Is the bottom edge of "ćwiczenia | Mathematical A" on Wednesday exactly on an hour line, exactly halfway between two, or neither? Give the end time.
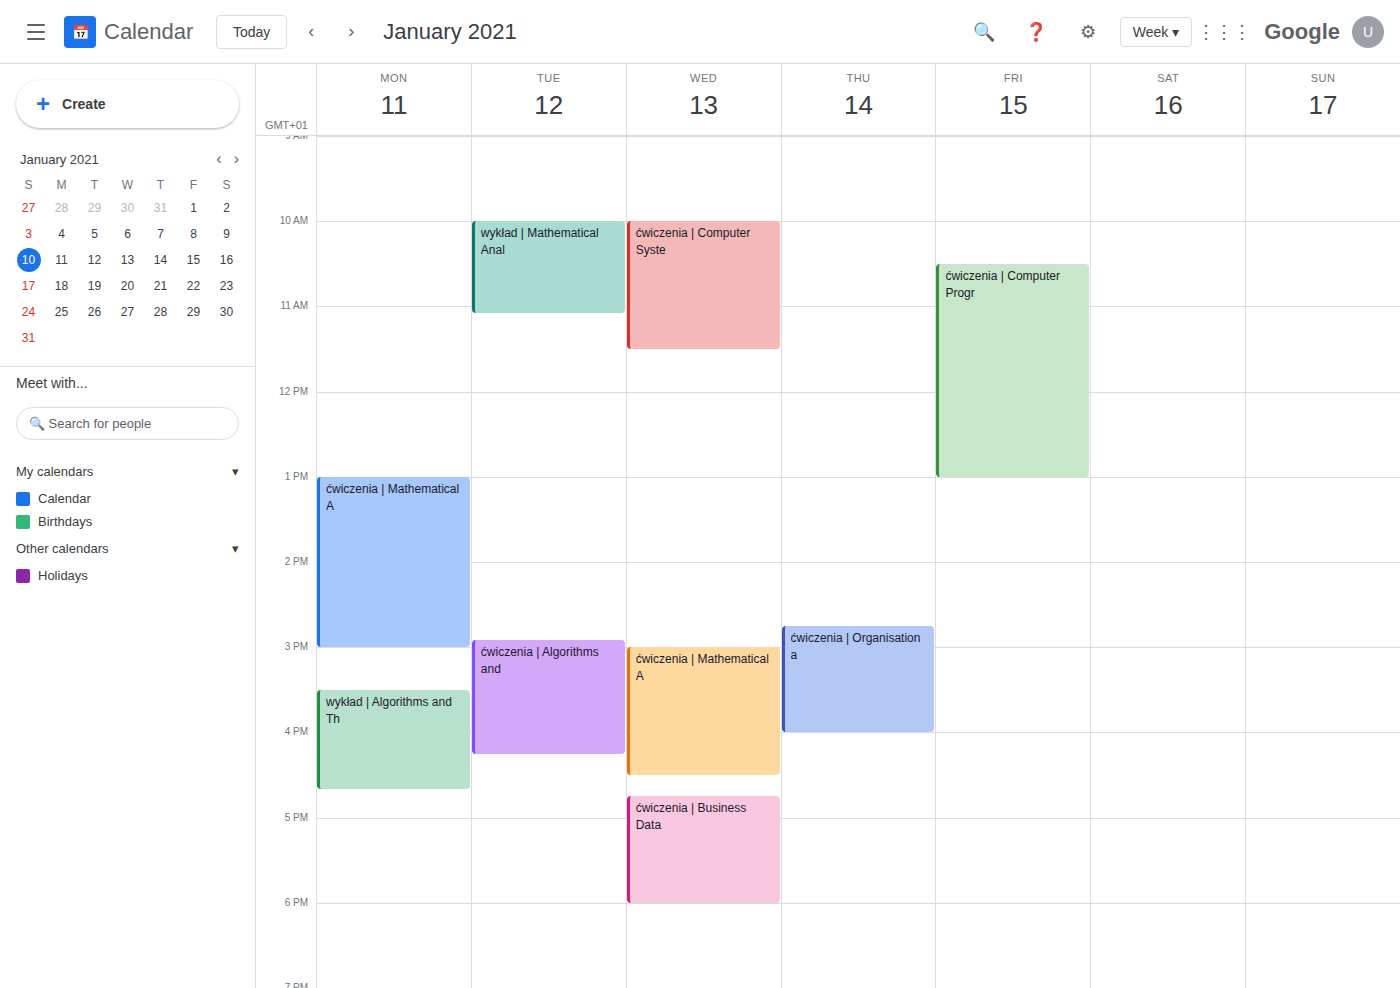
4:30 PM -- halfway between the 4 PM and 5 PM lines.